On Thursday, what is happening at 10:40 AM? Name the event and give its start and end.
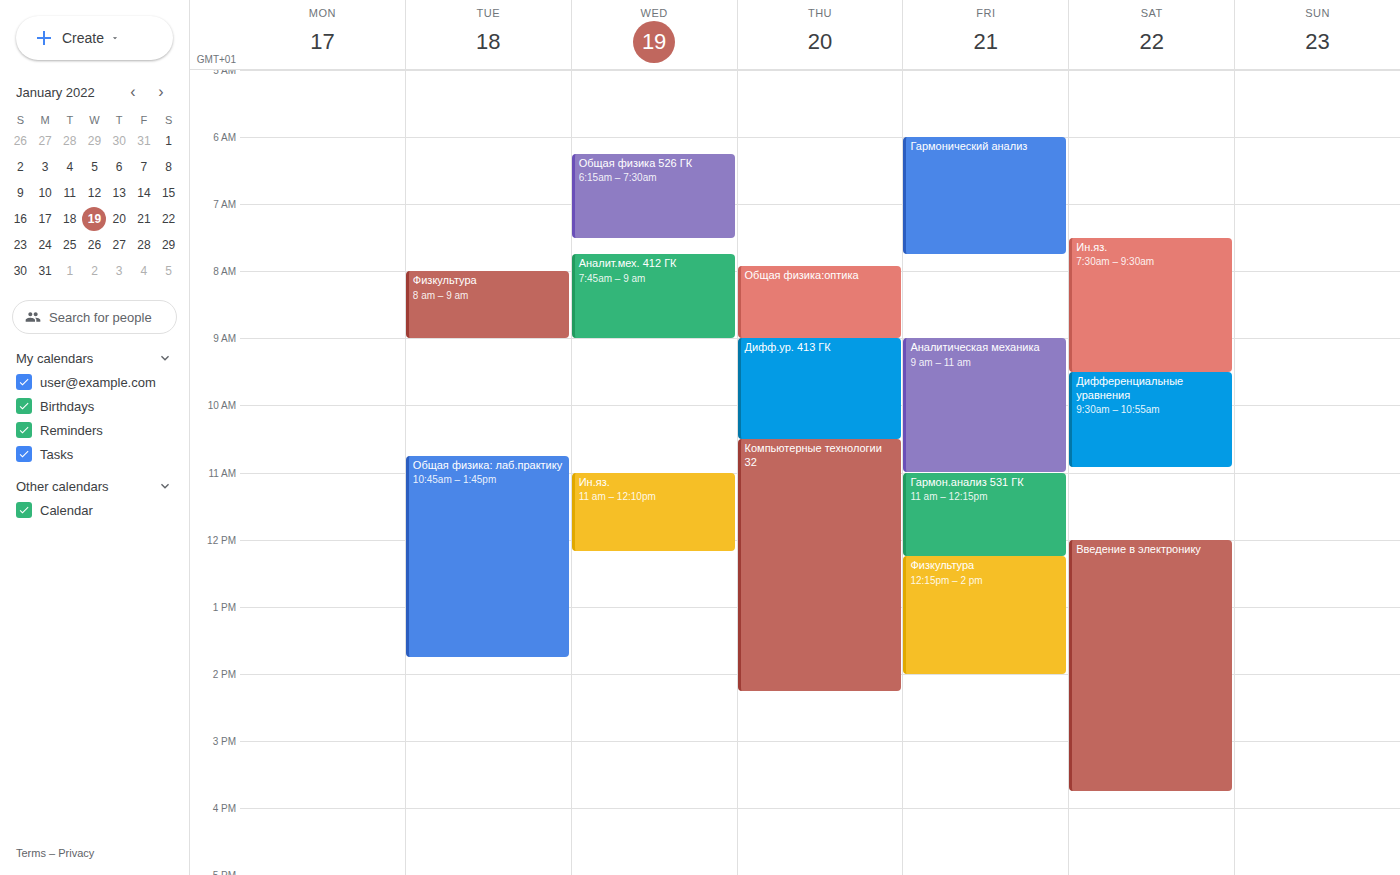
"Компьютерные технологии 32", 10:30 AM to 2:15 PM